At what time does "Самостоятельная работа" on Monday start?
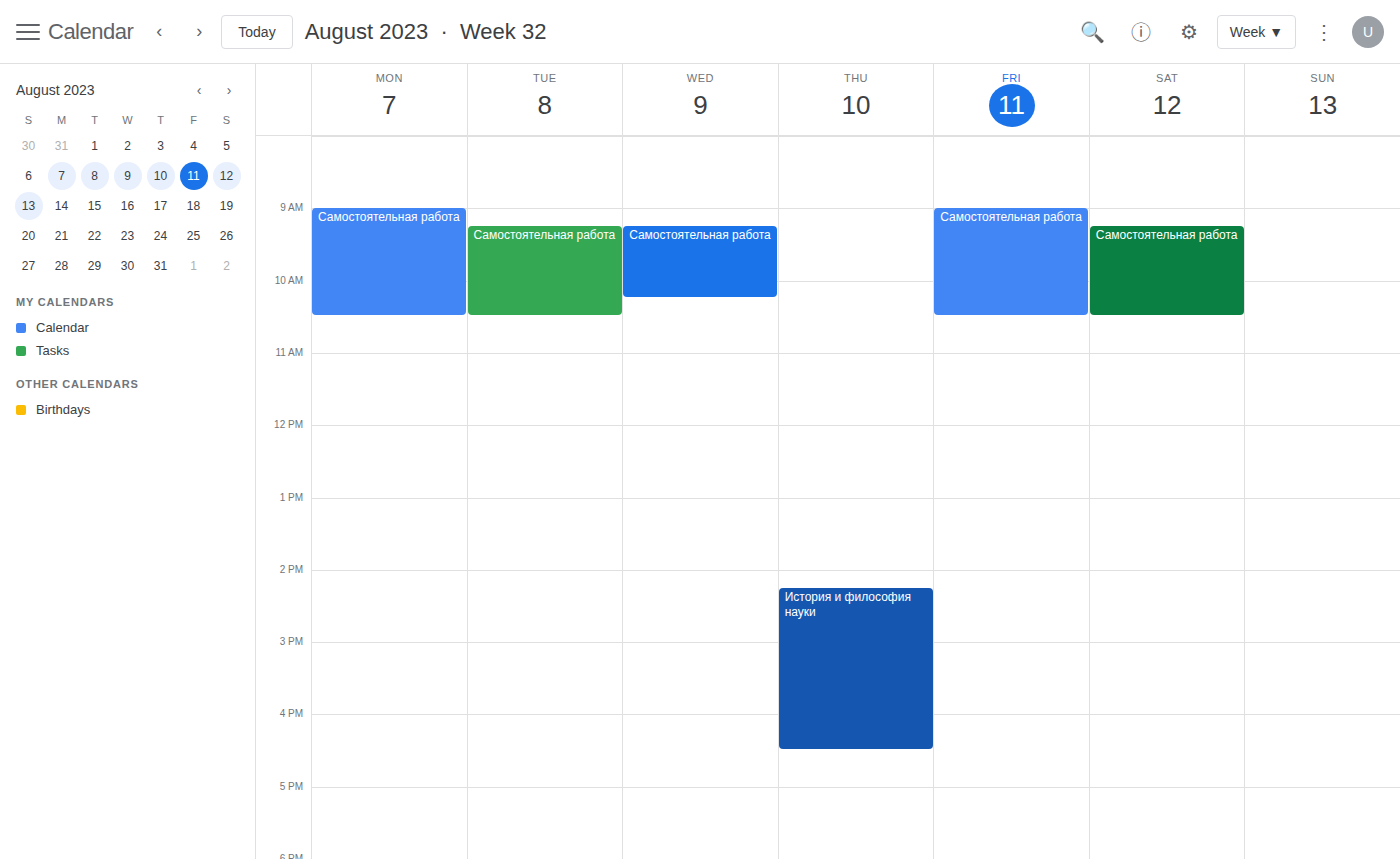
9:00 AM